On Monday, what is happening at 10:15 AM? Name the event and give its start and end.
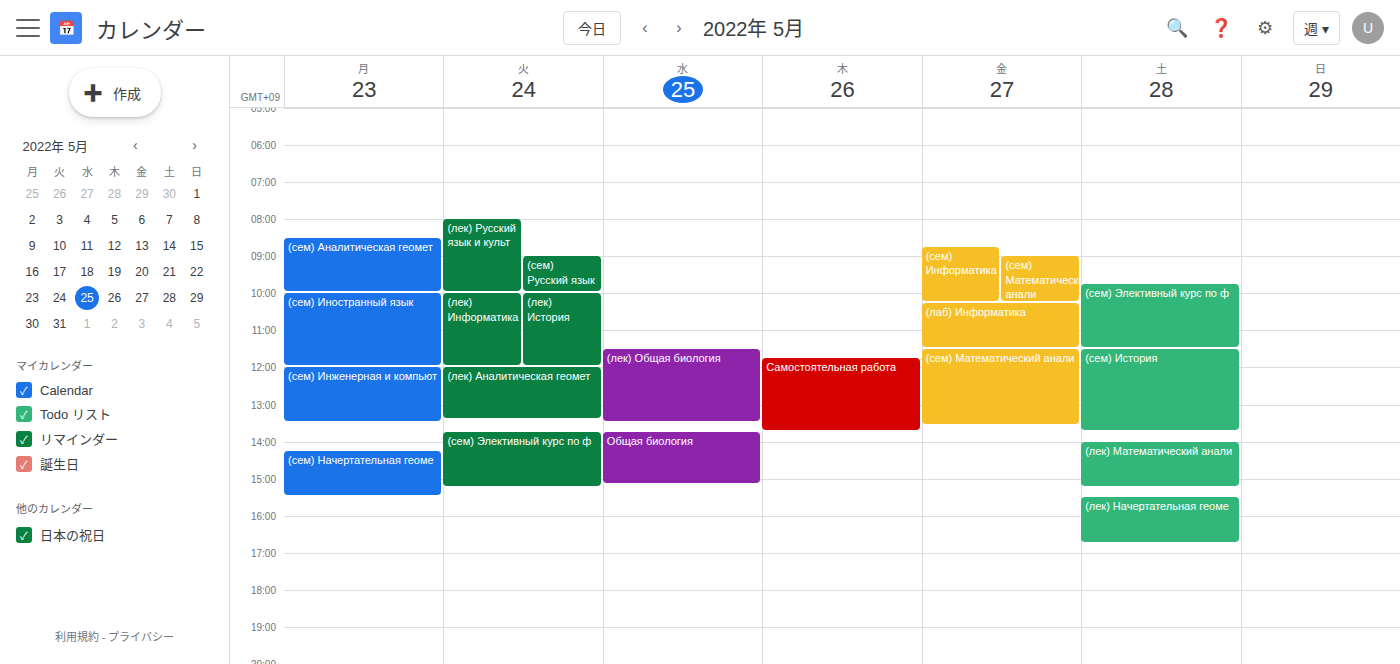
"(сем) Иностранный язык", 10:00 AM to 12:00 PM